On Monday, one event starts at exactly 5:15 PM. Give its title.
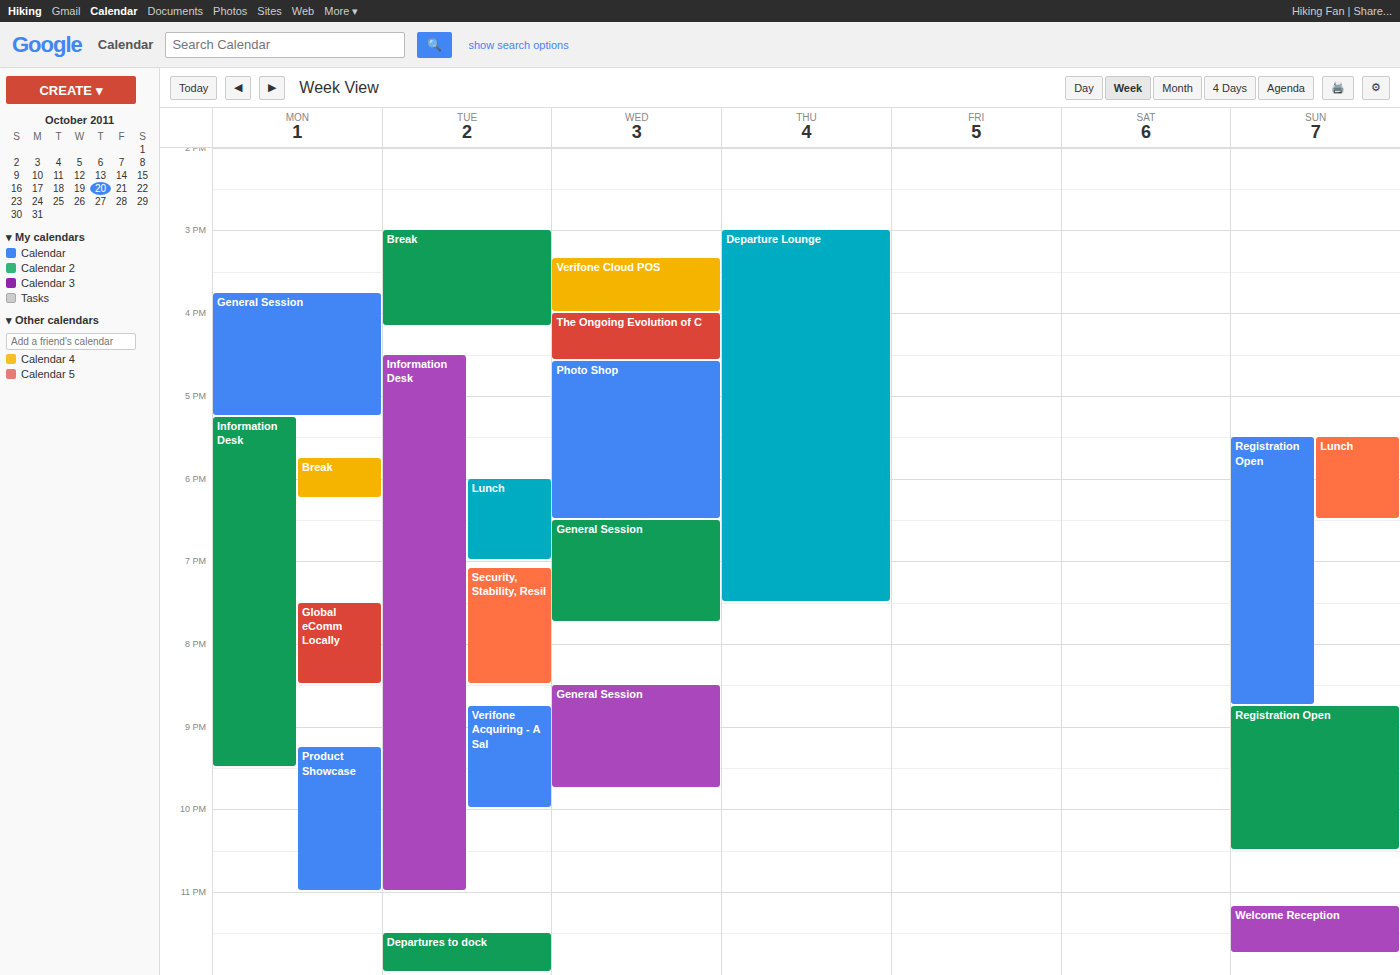
"Information Desk"